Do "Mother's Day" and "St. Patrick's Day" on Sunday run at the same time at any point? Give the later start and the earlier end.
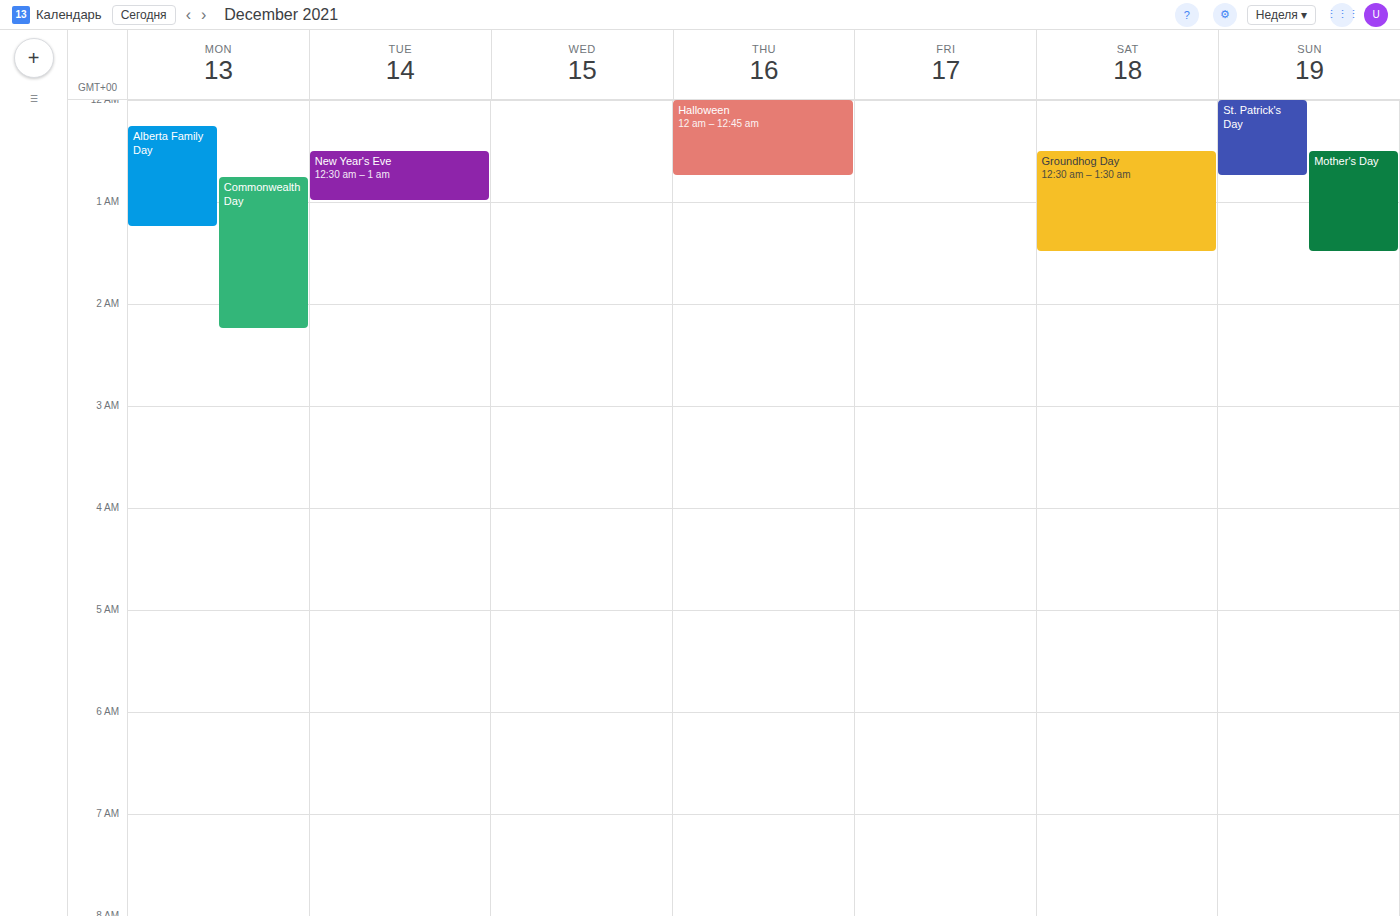
"Mother's Day" starts at 12:30 AM, before "St. Patrick's Day" ends at 12:45 AM -- they overlap.